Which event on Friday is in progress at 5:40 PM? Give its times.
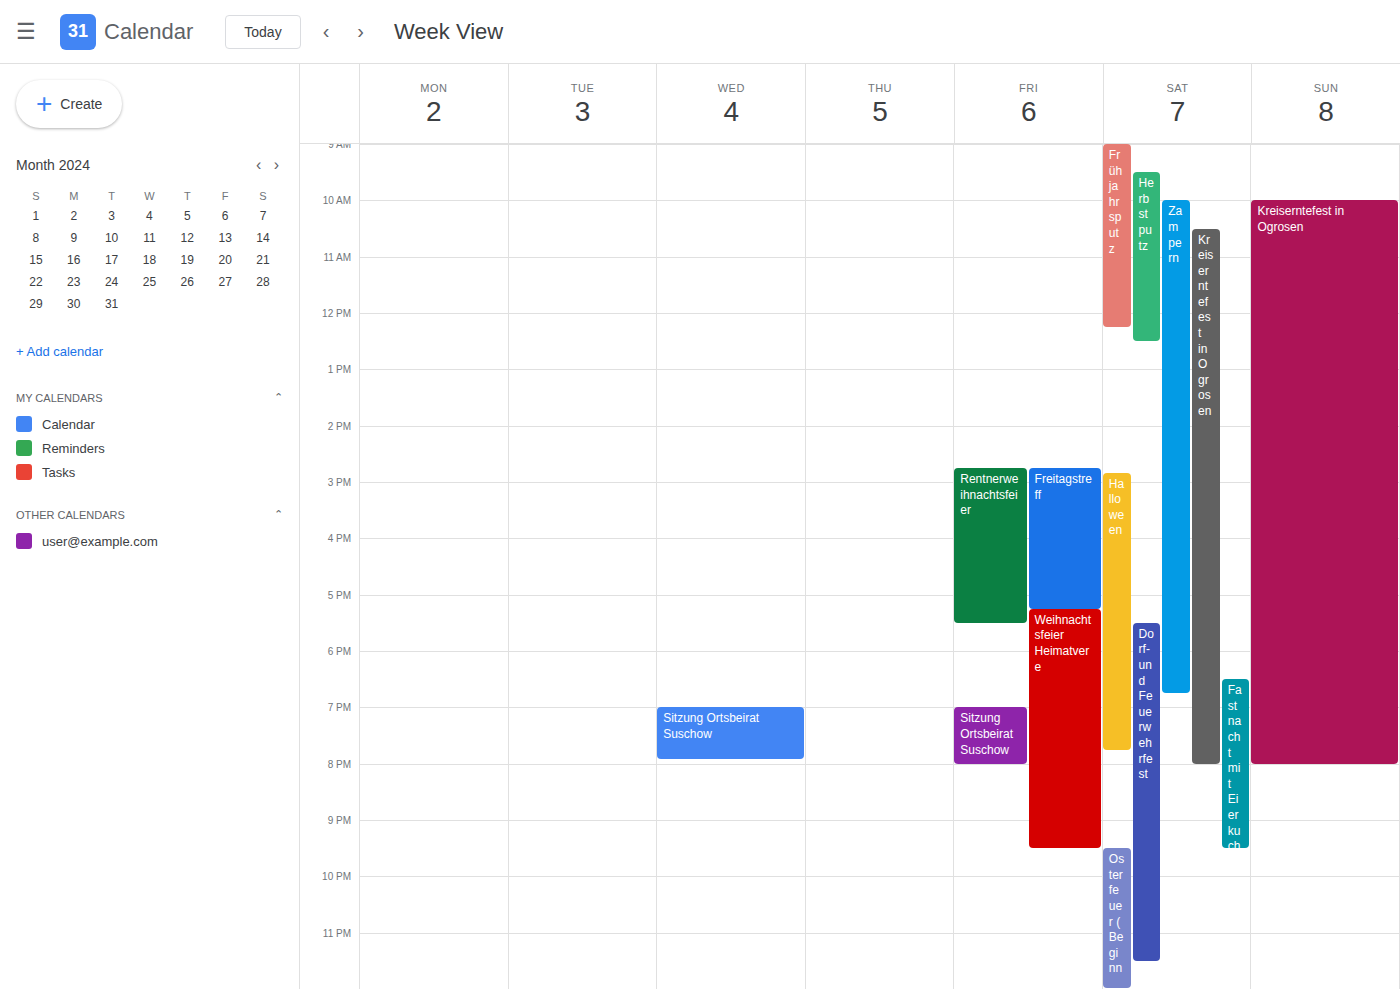
"Weihnachtsfeier Heimatvere", 5:15 PM to 9:30 PM